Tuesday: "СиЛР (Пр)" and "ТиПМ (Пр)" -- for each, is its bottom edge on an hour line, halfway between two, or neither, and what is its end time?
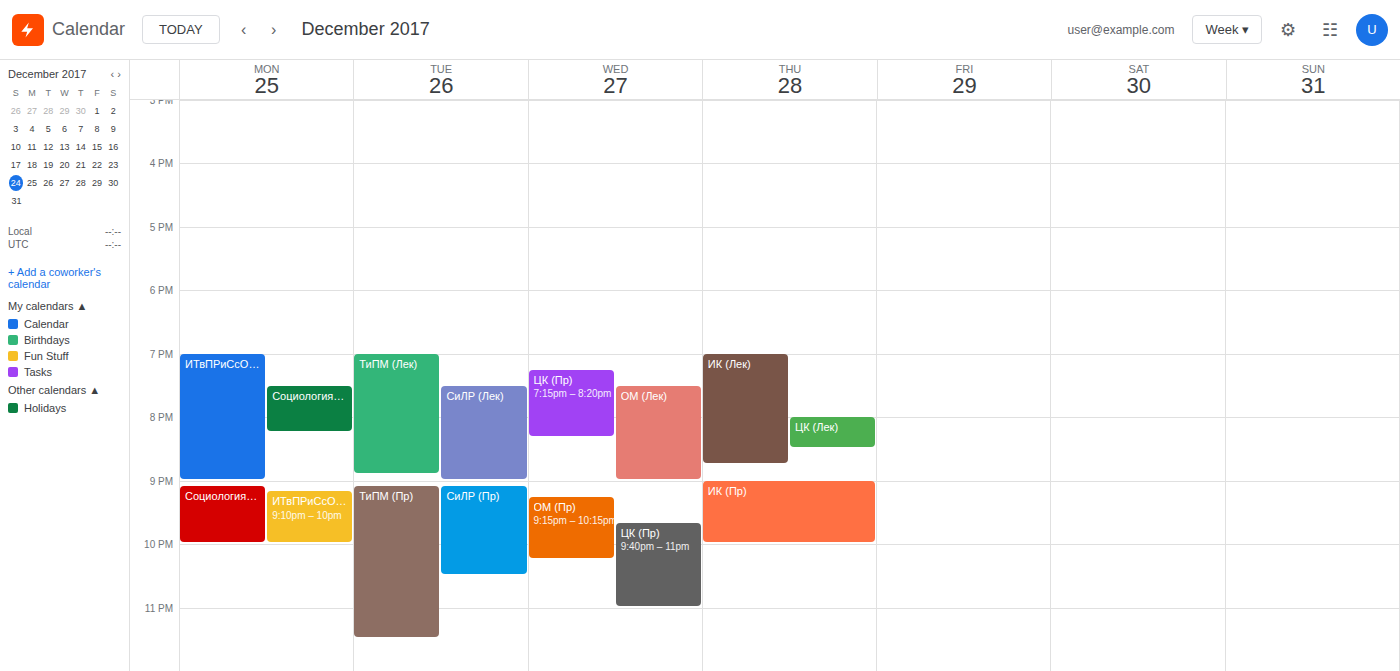
"СиЛР (Пр)": 10:30 PM, halfway between the 10 PM and 11 PM lines. "ТиПМ (Пр)": 11:30 PM, halfway between the 11 PM and 12 AM lines.